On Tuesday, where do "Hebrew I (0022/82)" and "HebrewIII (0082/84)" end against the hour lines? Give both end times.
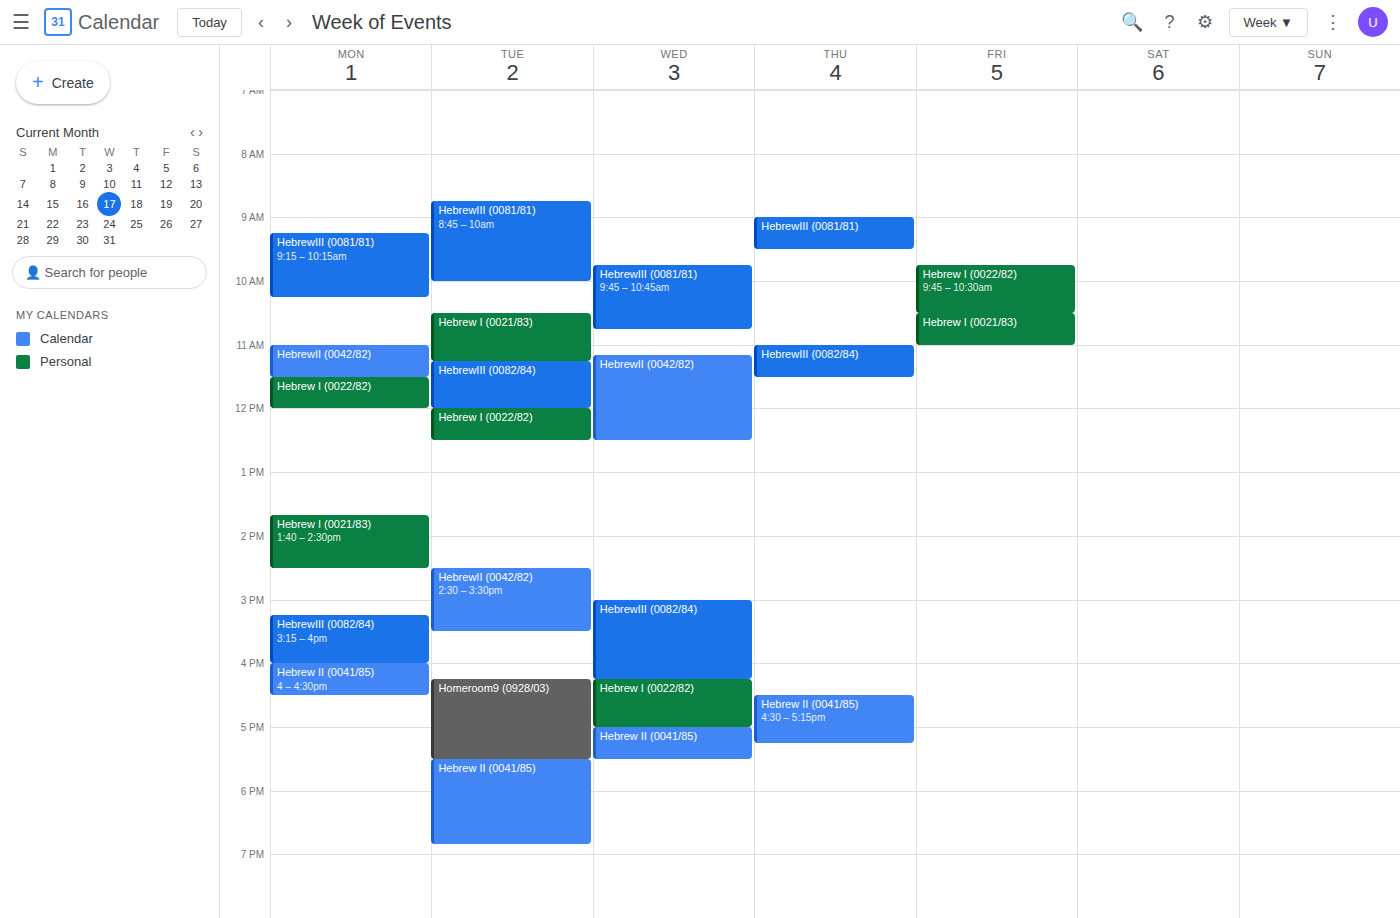
"Hebrew I (0022/82)": 12:30 PM, halfway between the 12 PM and 1 PM lines. "HebrewIII (0082/84)": 12:00 PM, exactly on the 12 PM line.